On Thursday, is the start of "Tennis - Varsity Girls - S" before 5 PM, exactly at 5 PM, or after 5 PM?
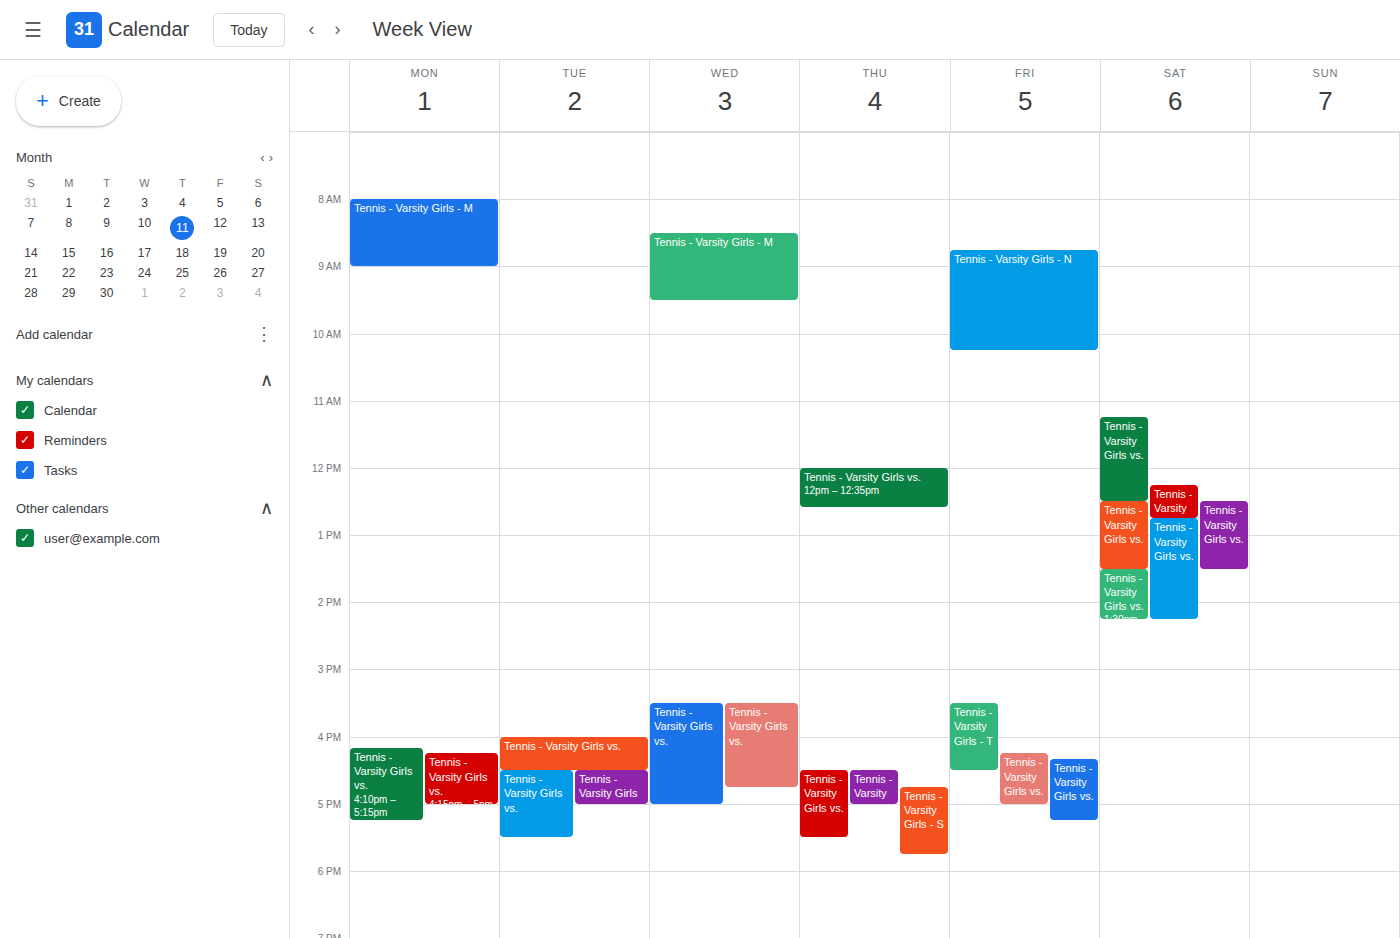
4:45 PM -- before 5 PM, 15 minutes above the 5 PM line.